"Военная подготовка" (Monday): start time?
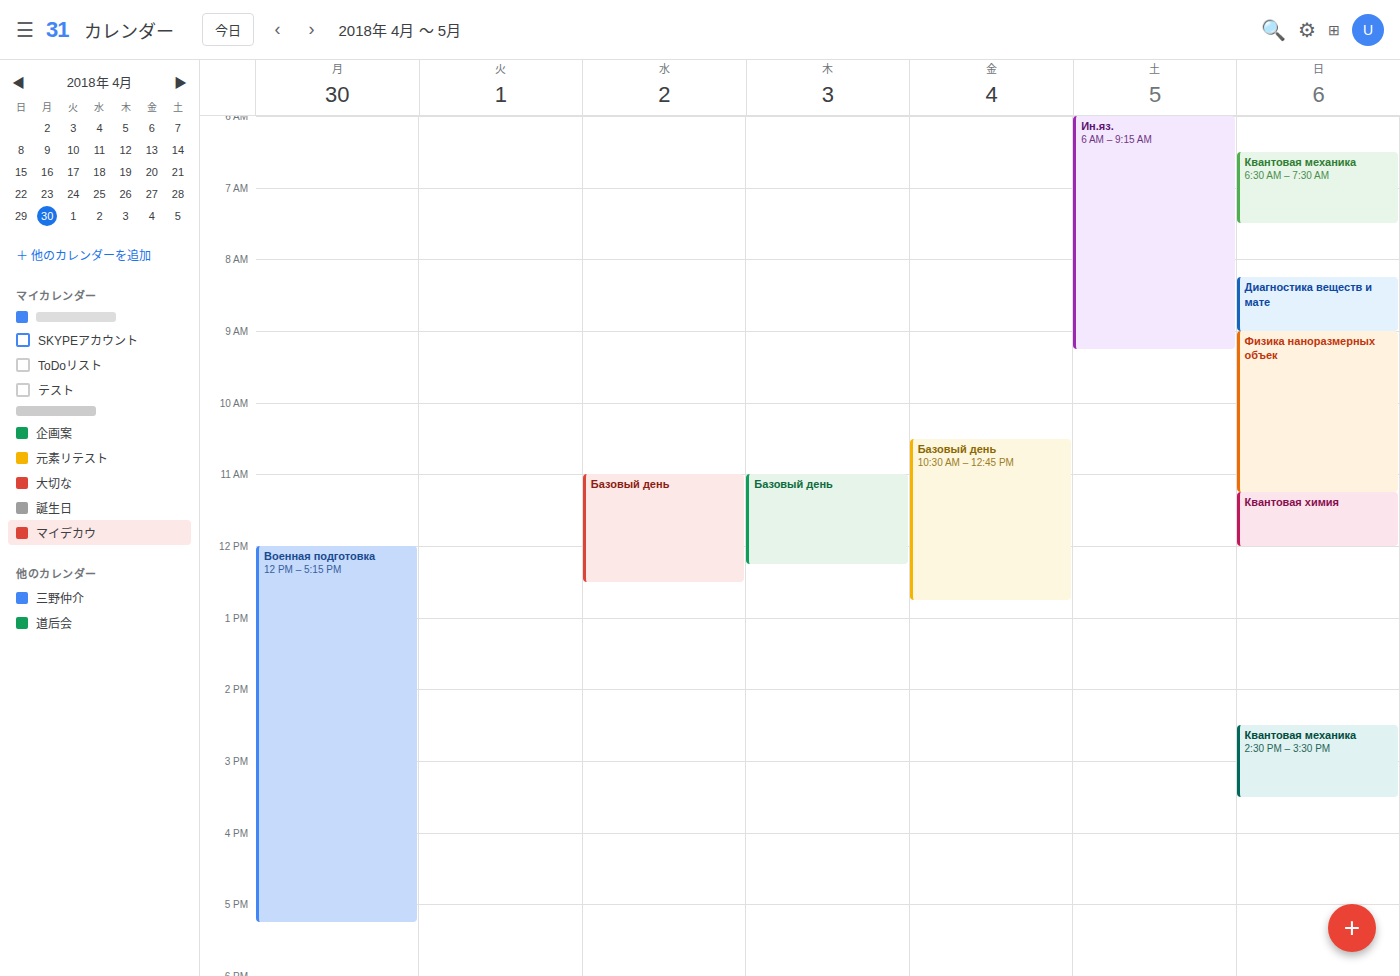
12:00